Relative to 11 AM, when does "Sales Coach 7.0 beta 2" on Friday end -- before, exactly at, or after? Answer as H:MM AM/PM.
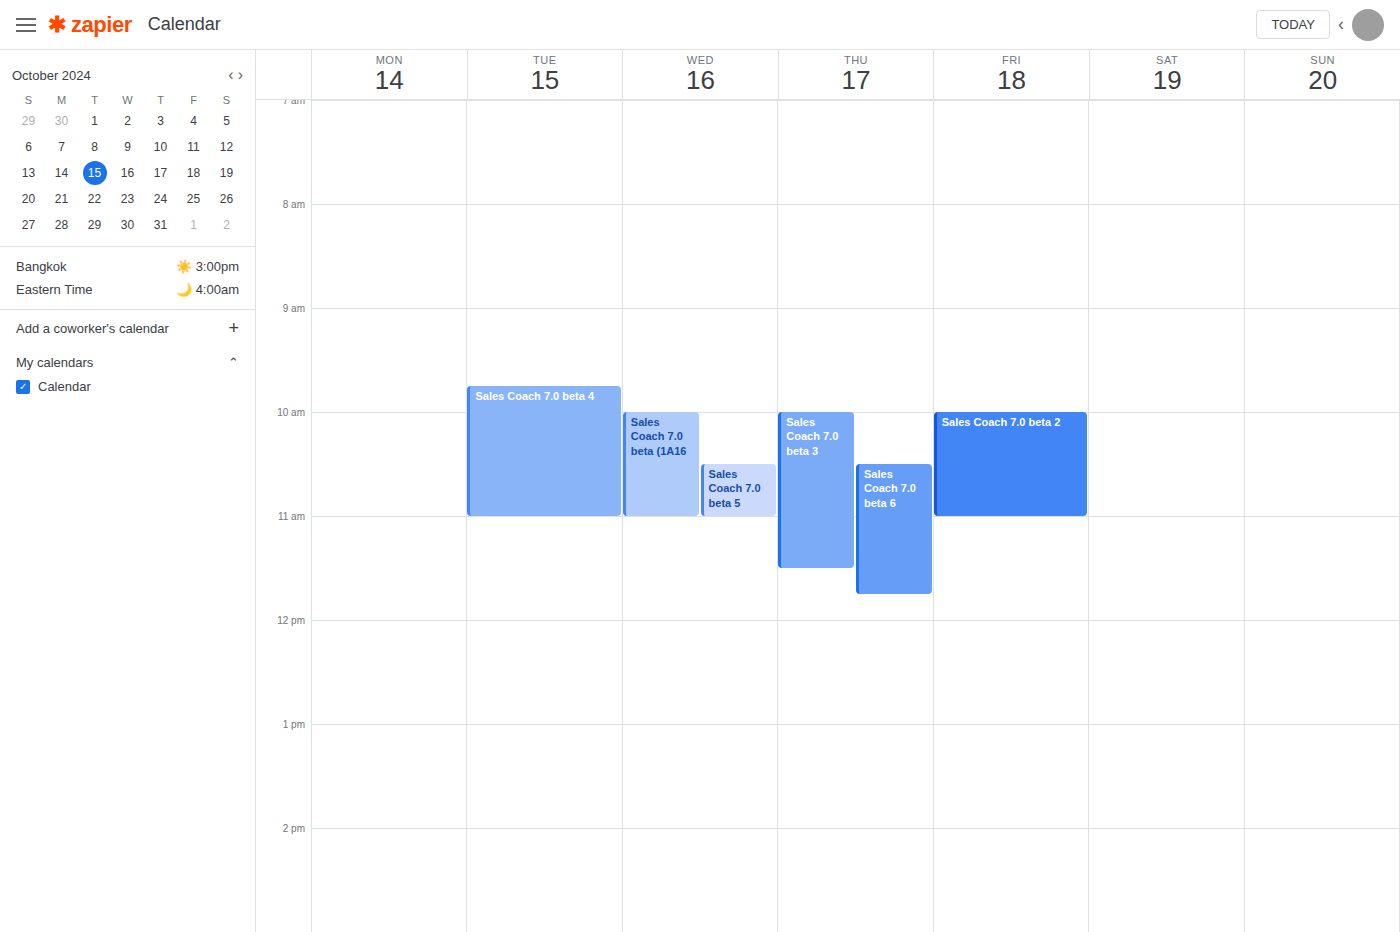
11:00 AM -- exactly at 11 AM, on the 11 AM line.